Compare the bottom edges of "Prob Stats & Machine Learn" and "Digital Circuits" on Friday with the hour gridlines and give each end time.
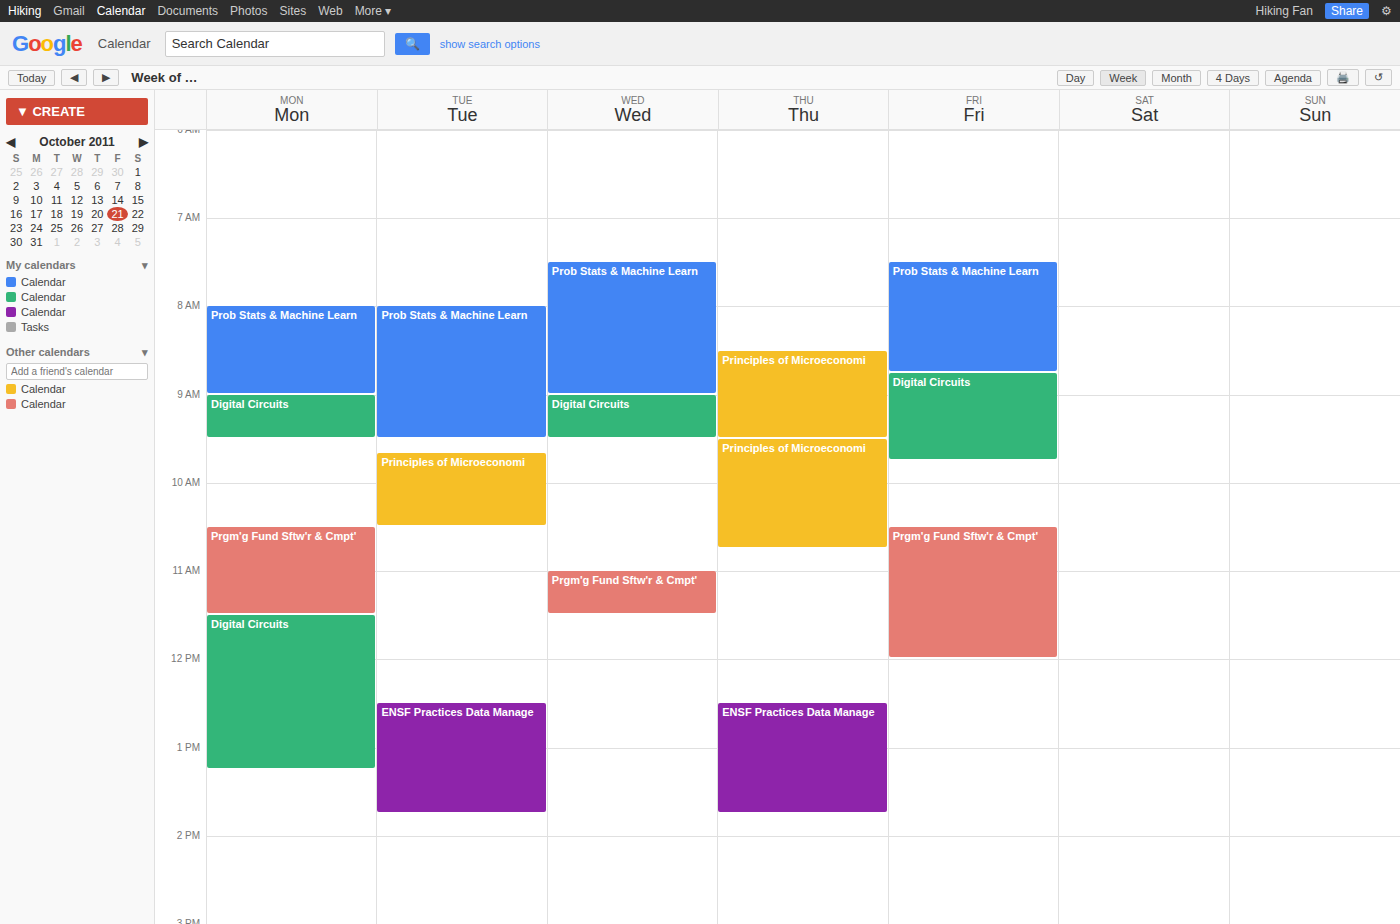
"Prob Stats & Machine Learn": 8:45 AM, neither: three quarters of the way from the 8 AM line to the 9 AM line. "Digital Circuits": 9:45 AM, neither: three quarters of the way from the 9 AM line to the 10 AM line.